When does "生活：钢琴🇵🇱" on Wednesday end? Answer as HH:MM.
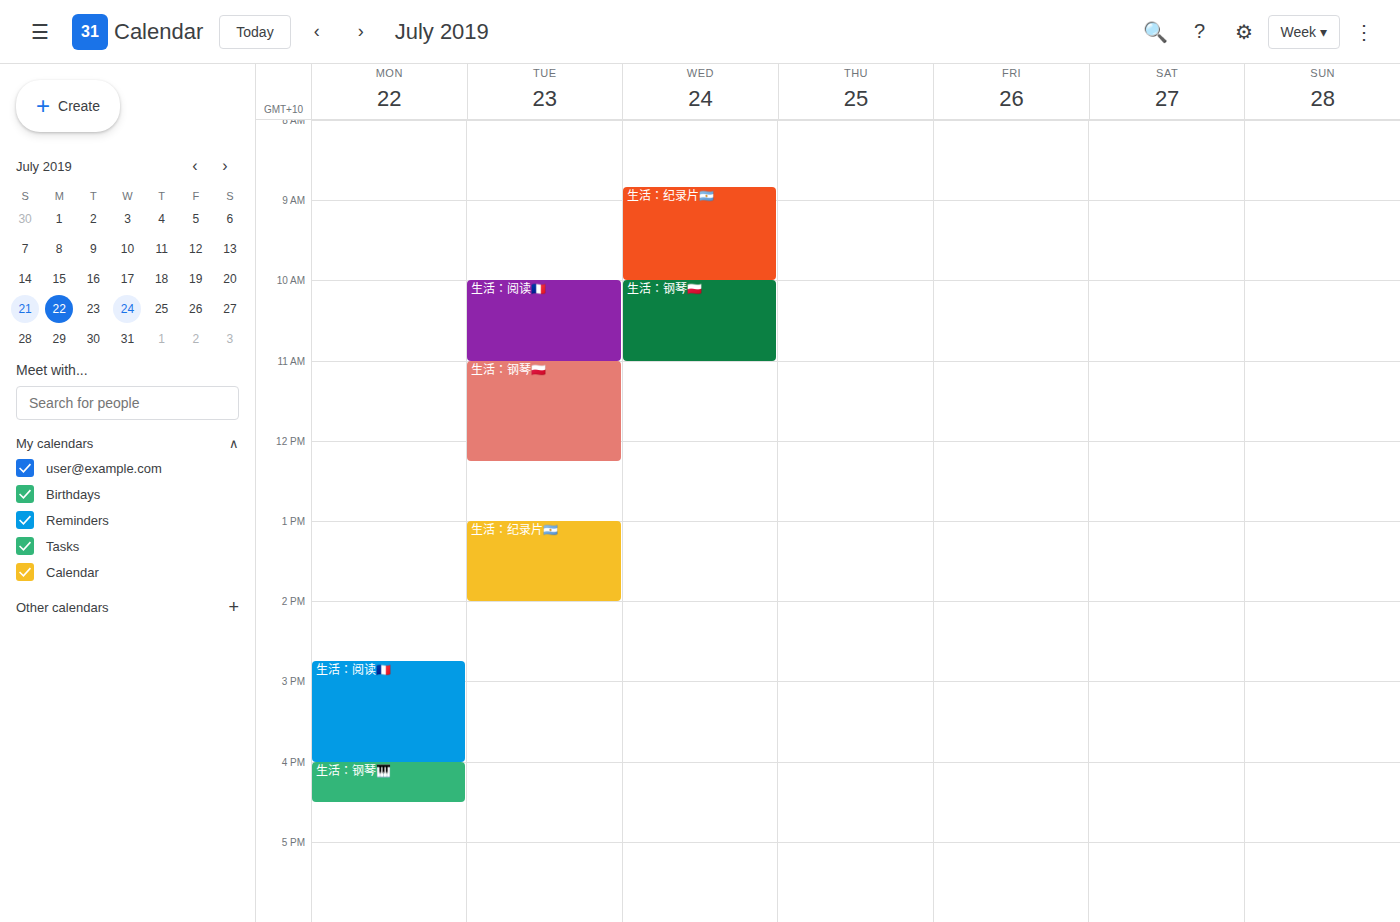
11:00